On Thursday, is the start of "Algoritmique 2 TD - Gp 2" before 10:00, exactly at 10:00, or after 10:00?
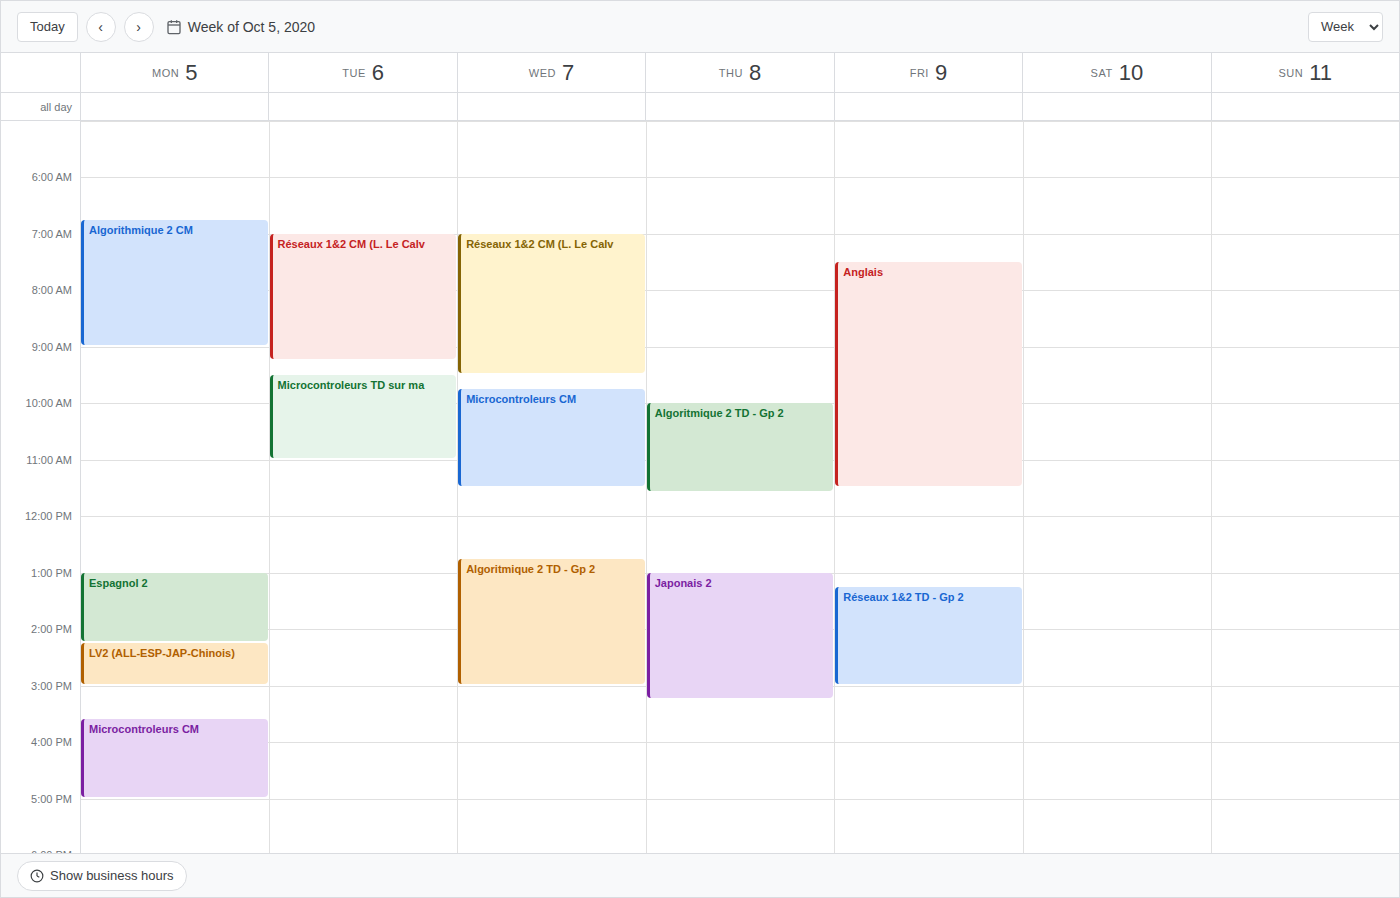
10:00 -- exactly at 10:00, on the 10:00 line.